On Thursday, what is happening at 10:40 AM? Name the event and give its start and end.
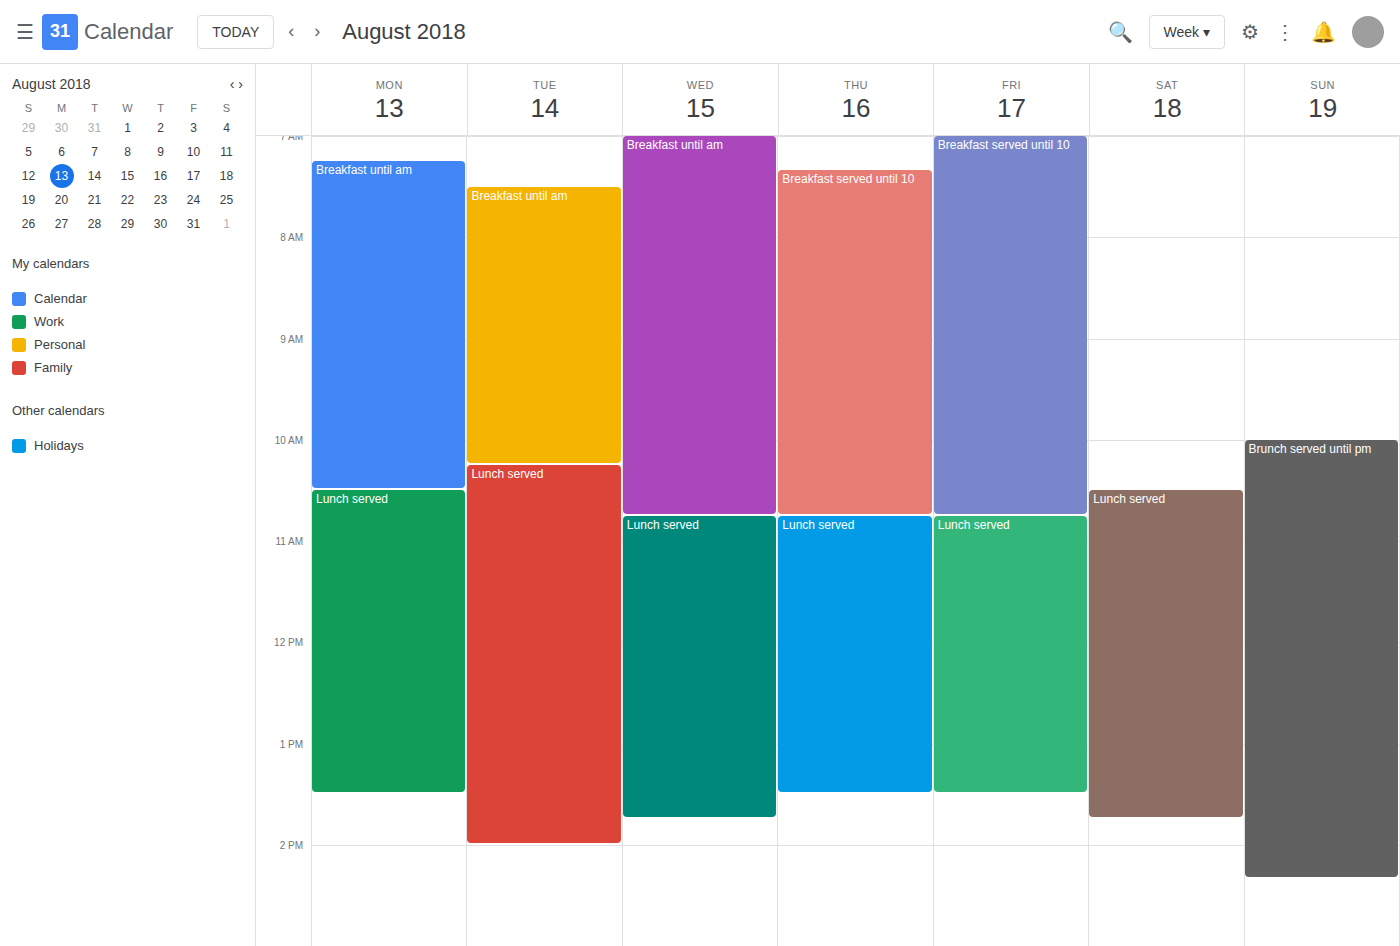
"Breakfast served until 10", 7:20 AM to 10:45 AM